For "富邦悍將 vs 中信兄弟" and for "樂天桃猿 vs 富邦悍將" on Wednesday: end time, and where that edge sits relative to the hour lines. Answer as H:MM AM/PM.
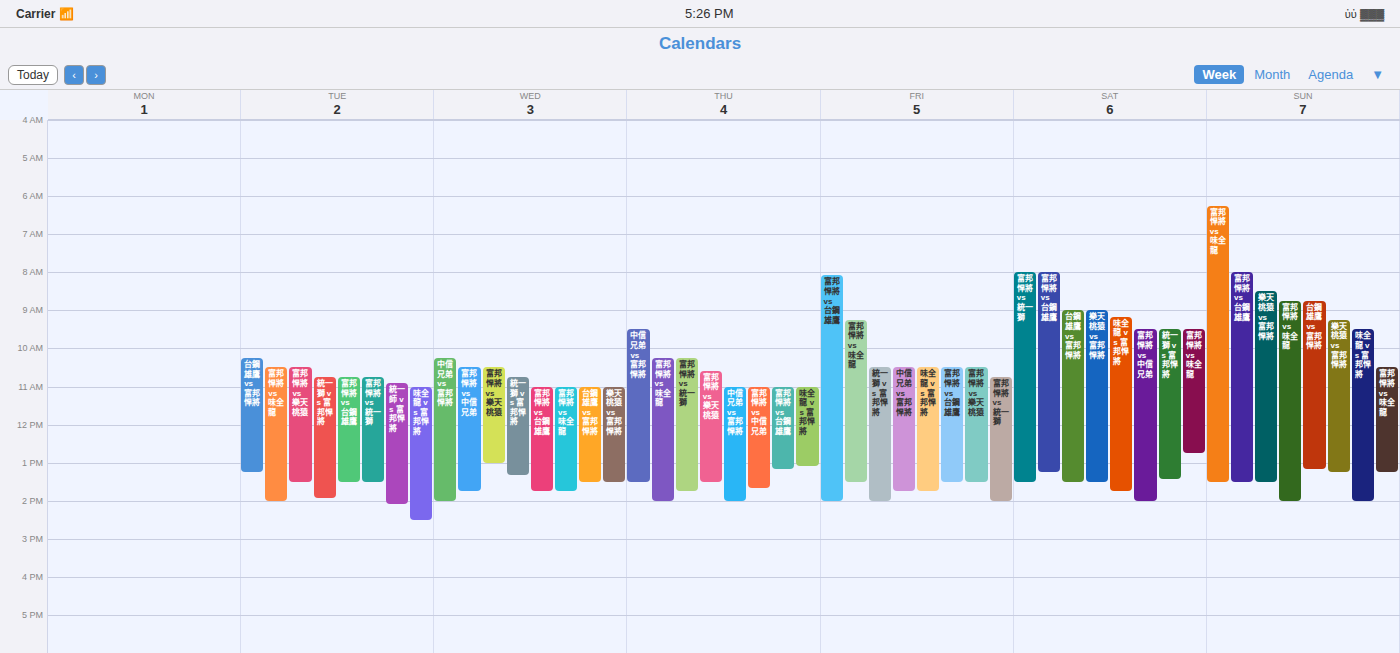
"富邦悍將 vs 中信兄弟": 1:45 PM, neither: three quarters of the way from the 1 PM line to the 2 PM line. "樂天桃猿 vs 富邦悍將": 1:30 PM, halfway between the 1 PM and 2 PM lines.